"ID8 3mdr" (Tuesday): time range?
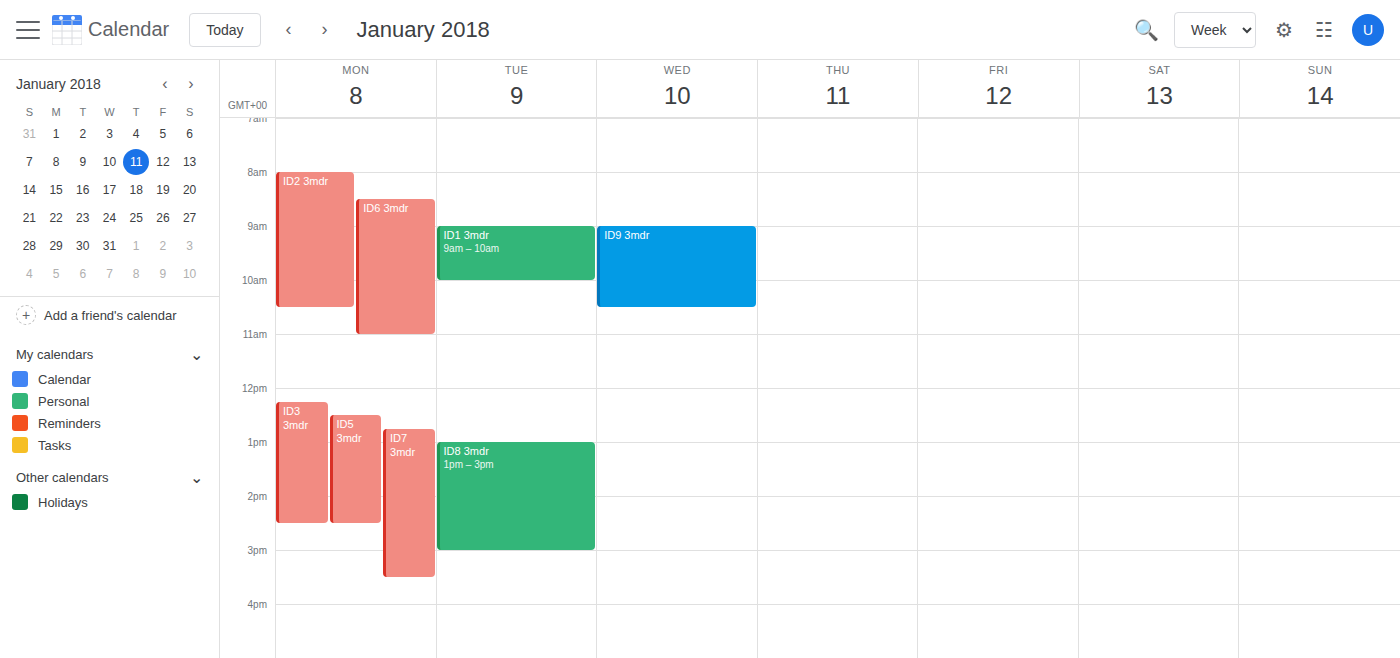
1:00 PM to 3:00 PM